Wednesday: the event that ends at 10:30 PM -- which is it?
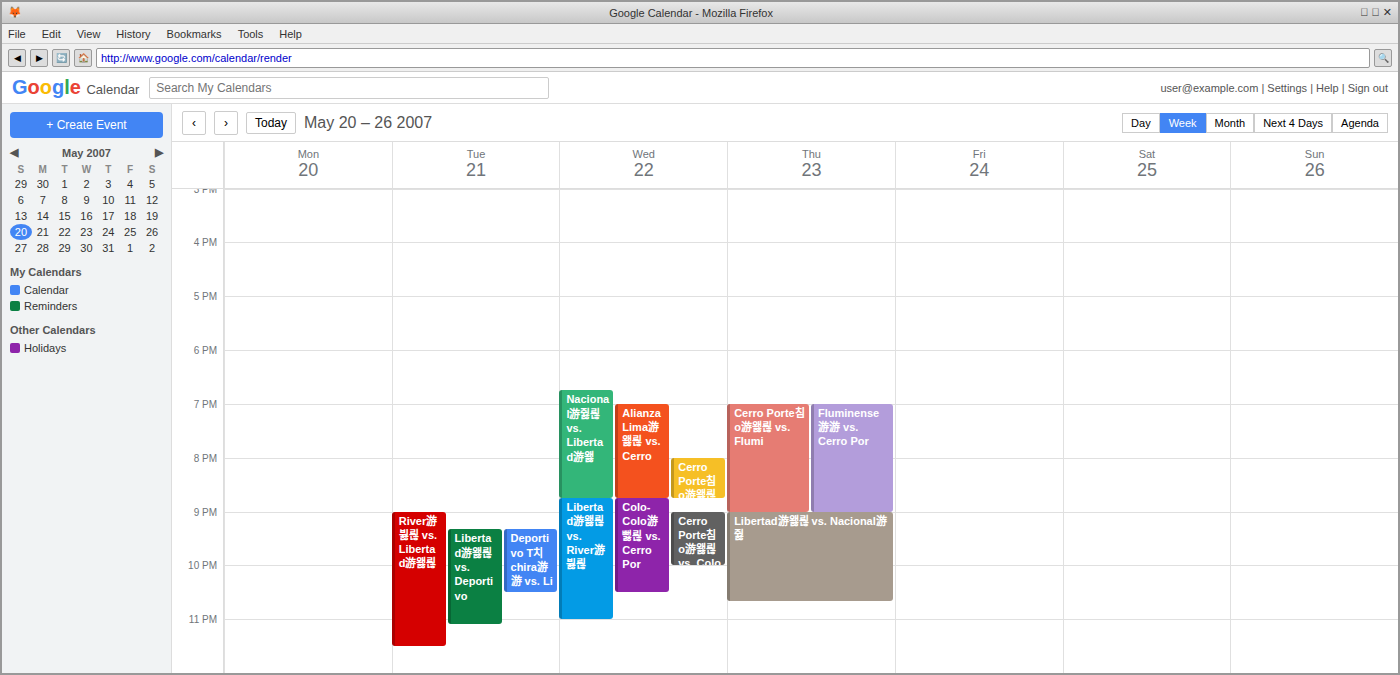
"Colo-Colo游뻟릖 vs. Cerro Por"